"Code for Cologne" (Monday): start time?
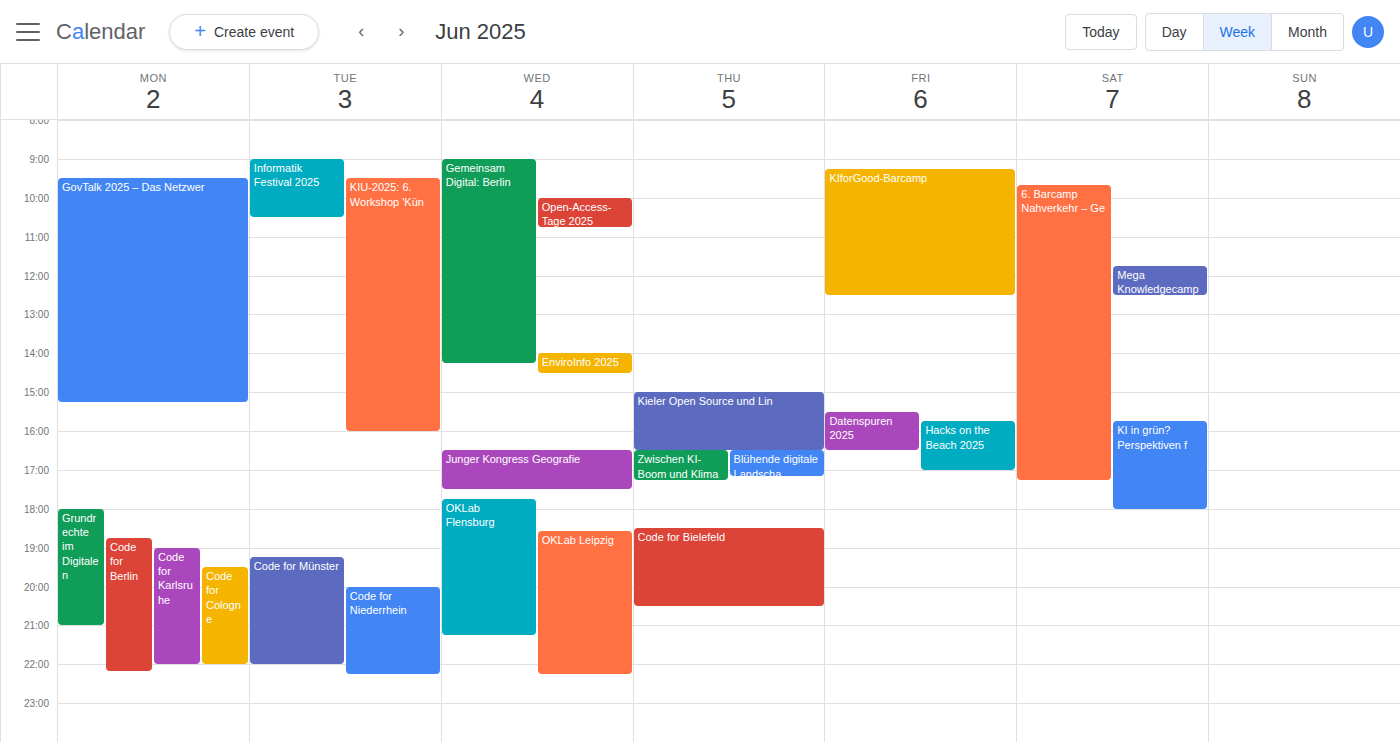
19:30